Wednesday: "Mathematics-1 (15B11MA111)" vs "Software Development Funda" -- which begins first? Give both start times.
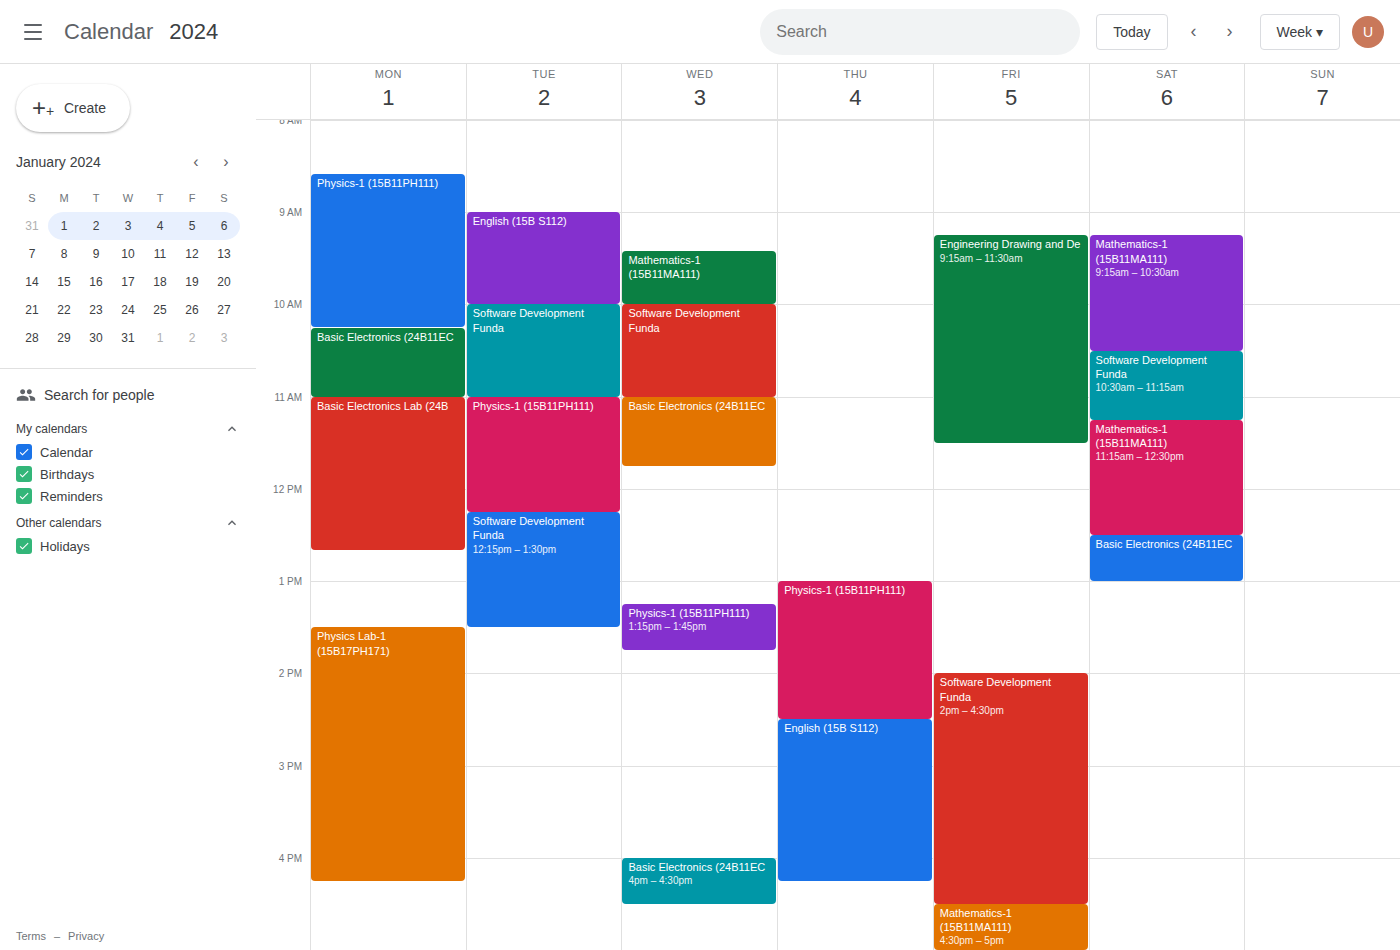
"Mathematics-1 (15B11MA111)" 9:25 AM; "Software Development Funda" 10:00 AM.